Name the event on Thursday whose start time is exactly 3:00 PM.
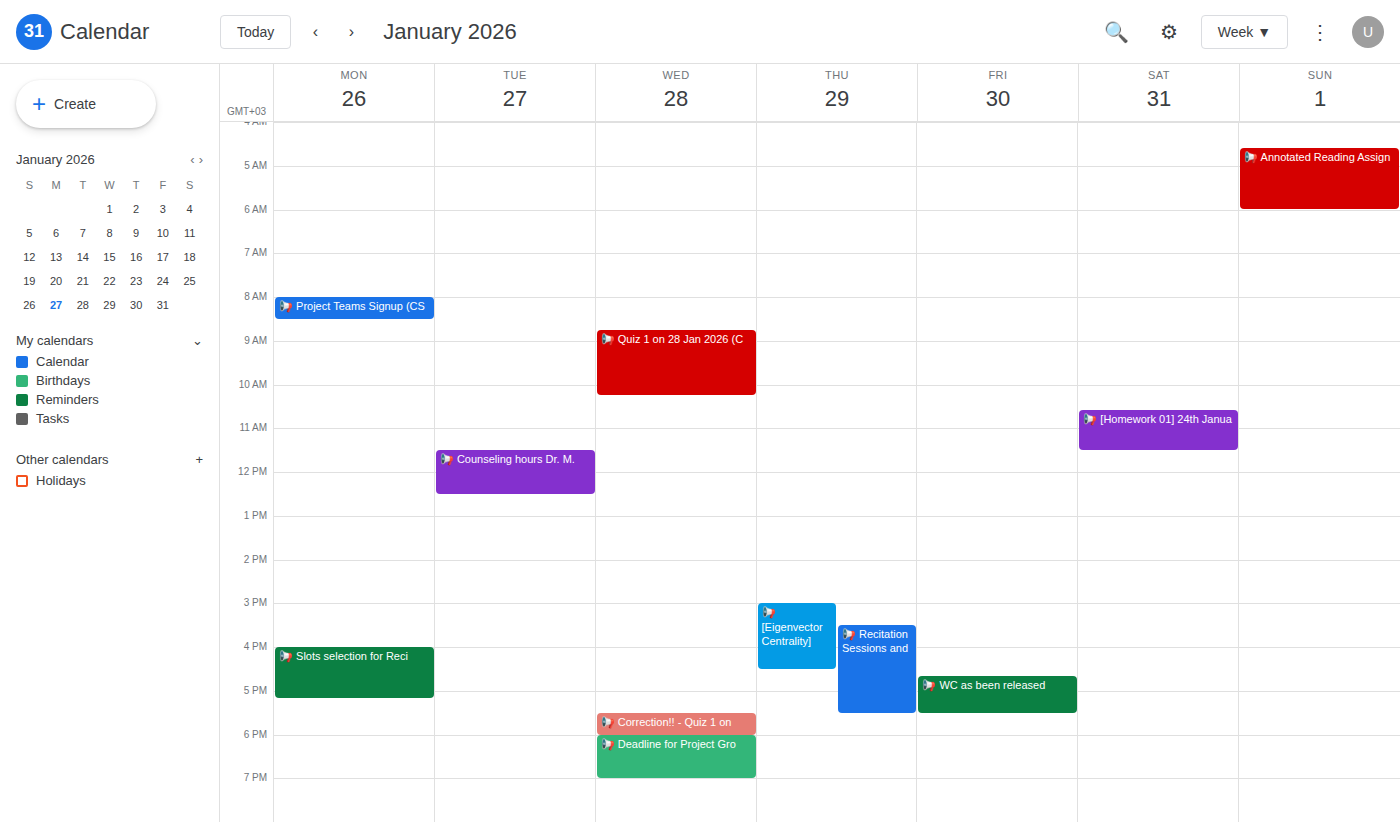
"📢 [Eigenvector Centrality]"